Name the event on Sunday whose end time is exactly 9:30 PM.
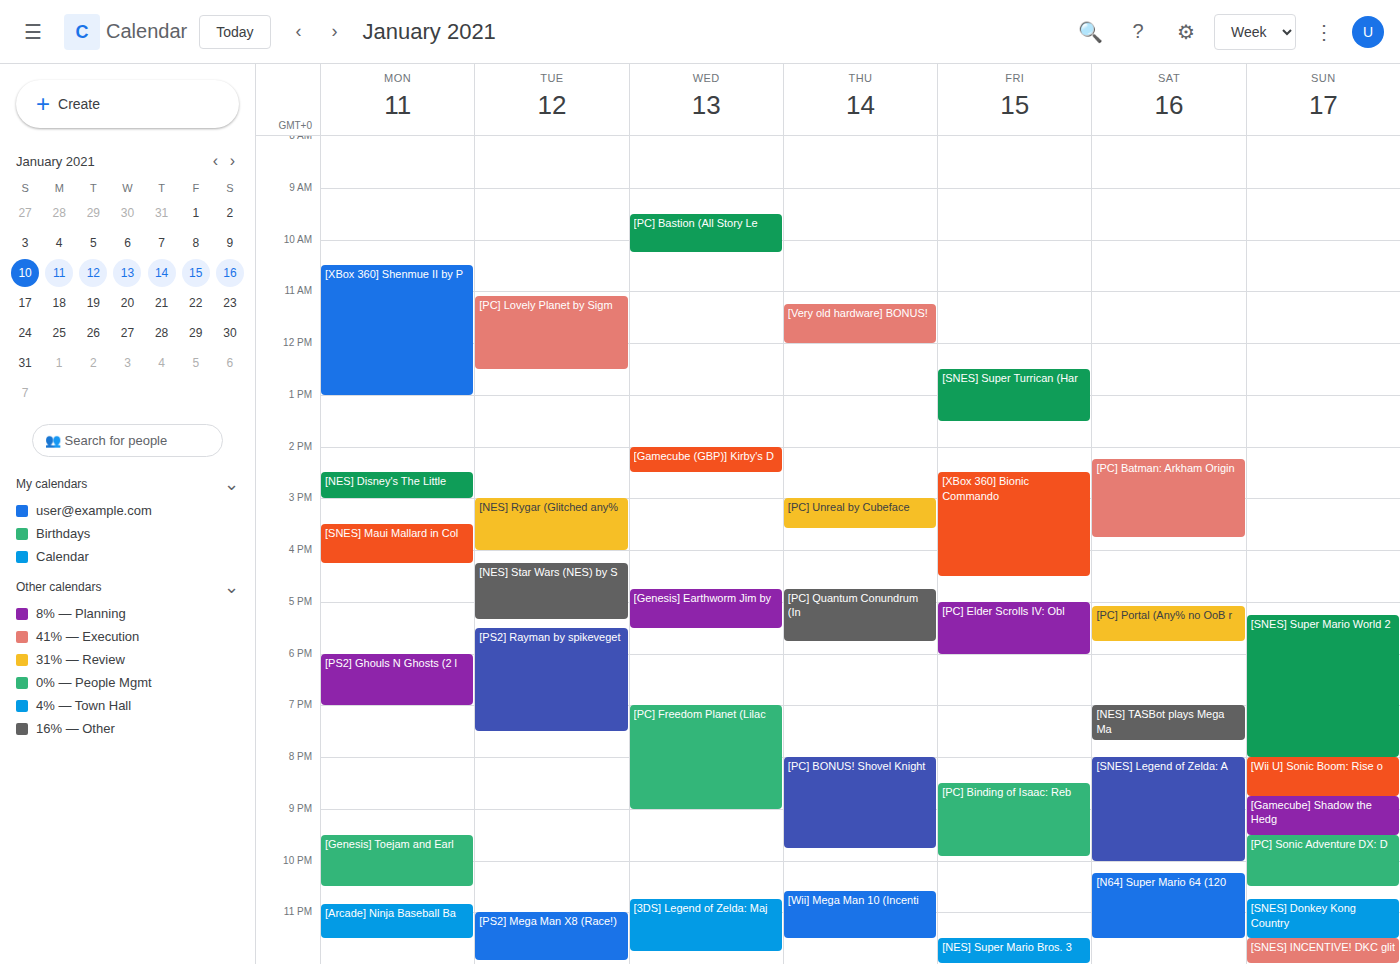
"[Gamecube] Shadow the Hedg"